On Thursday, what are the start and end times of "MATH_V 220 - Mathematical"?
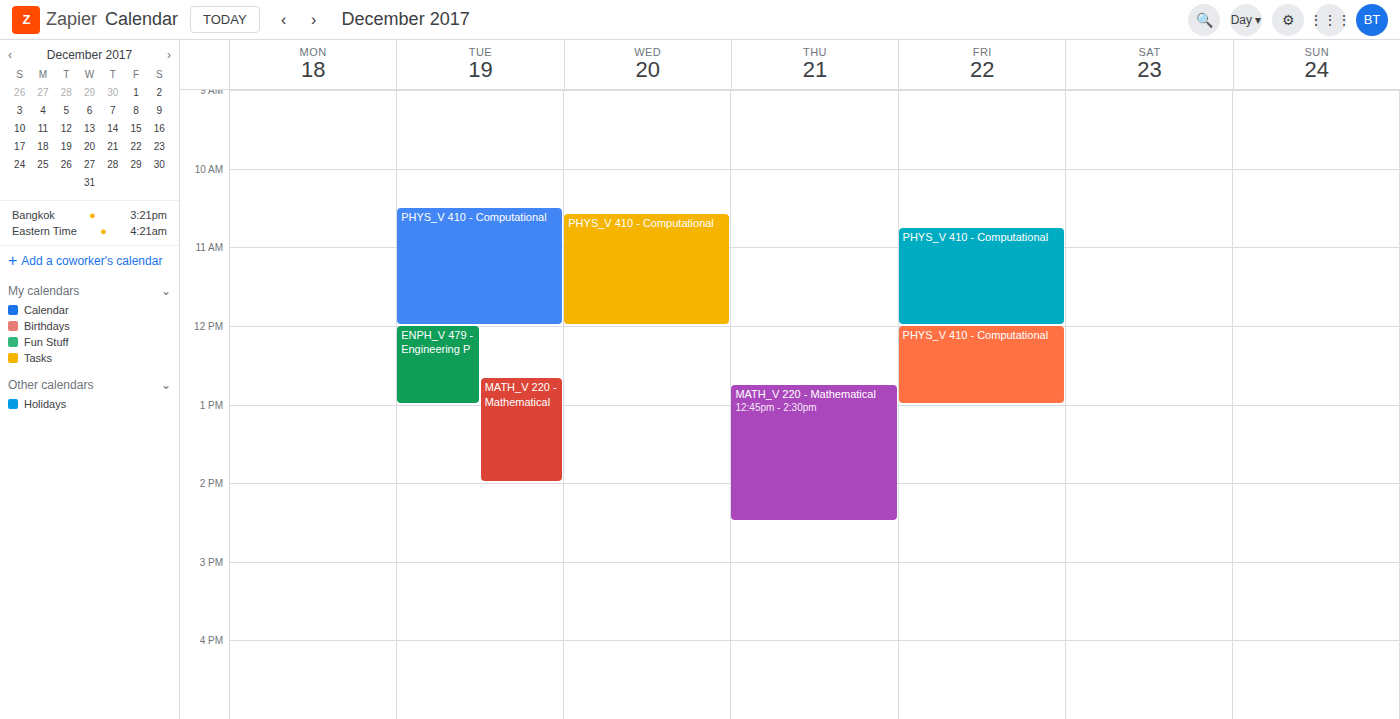
12:45 PM to 2:30 PM